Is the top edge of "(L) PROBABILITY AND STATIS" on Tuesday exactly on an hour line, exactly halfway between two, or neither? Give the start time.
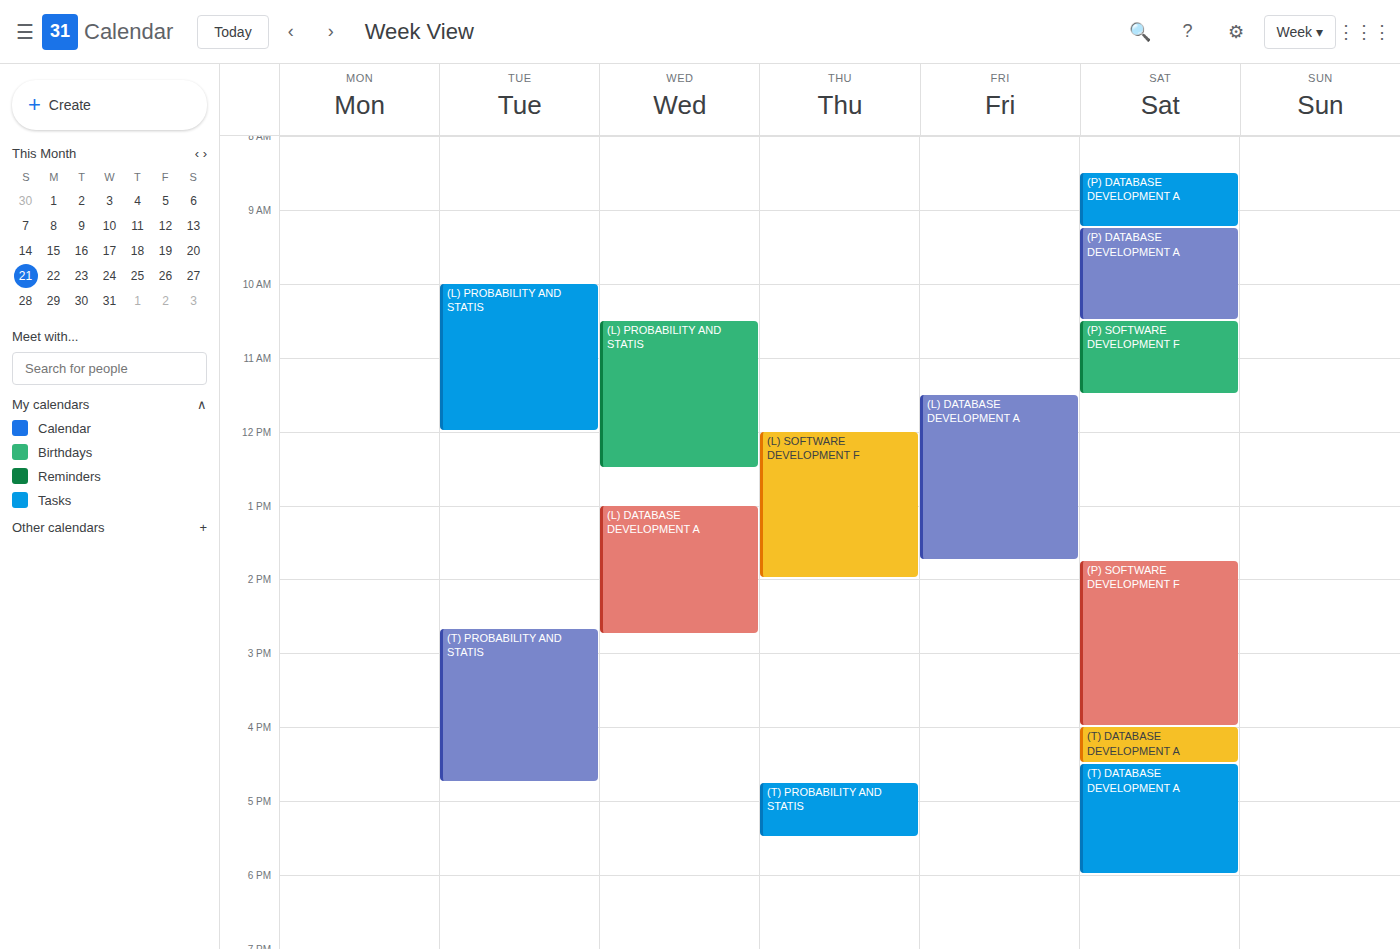
10:00 -- exactly on the 10:00 line.